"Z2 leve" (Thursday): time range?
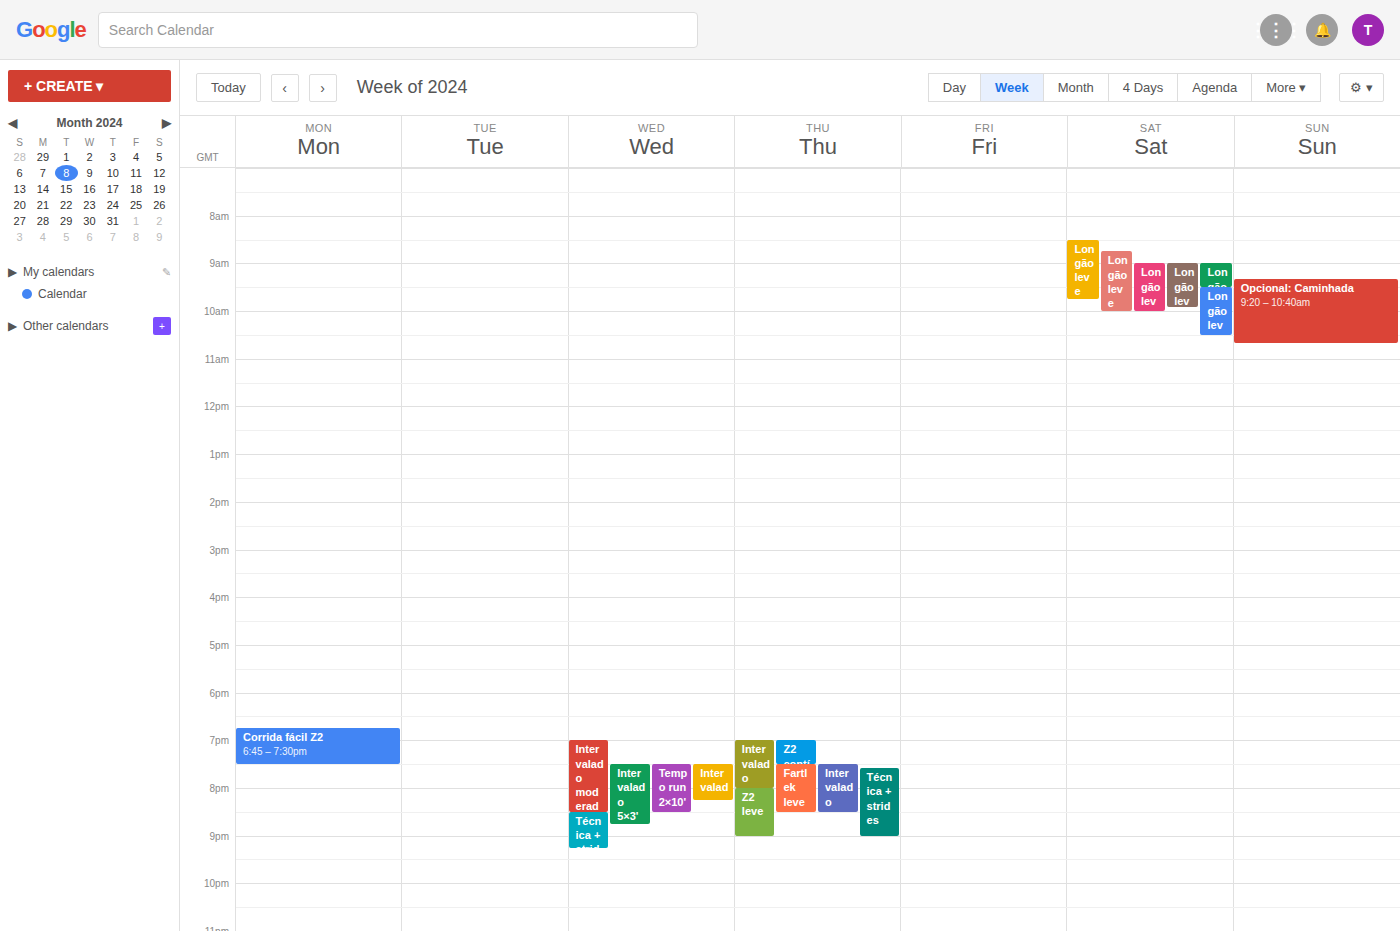
8:00 PM to 9:00 PM